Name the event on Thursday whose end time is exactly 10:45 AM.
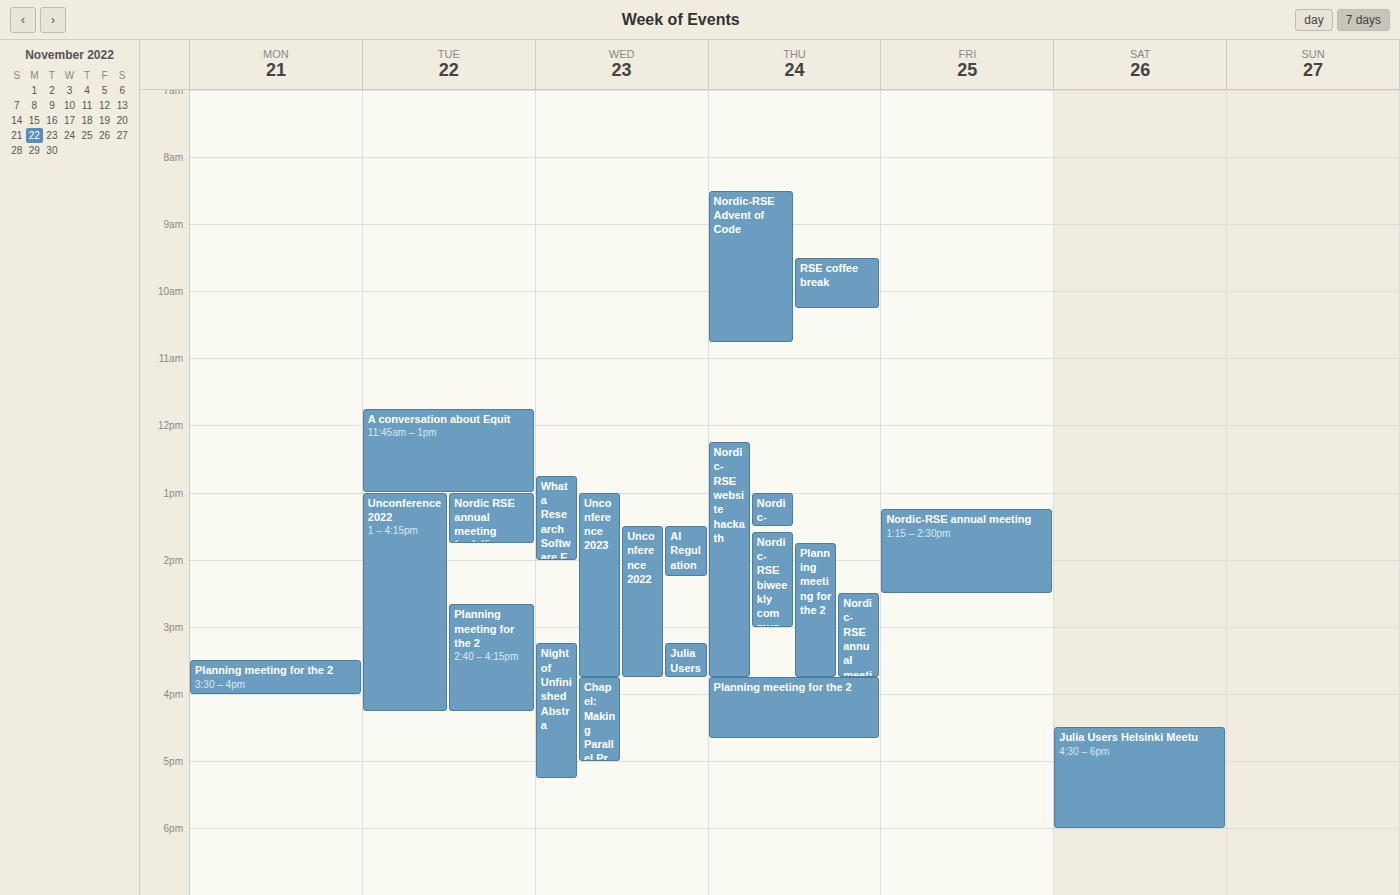
"Nordic-RSE Advent of Code"